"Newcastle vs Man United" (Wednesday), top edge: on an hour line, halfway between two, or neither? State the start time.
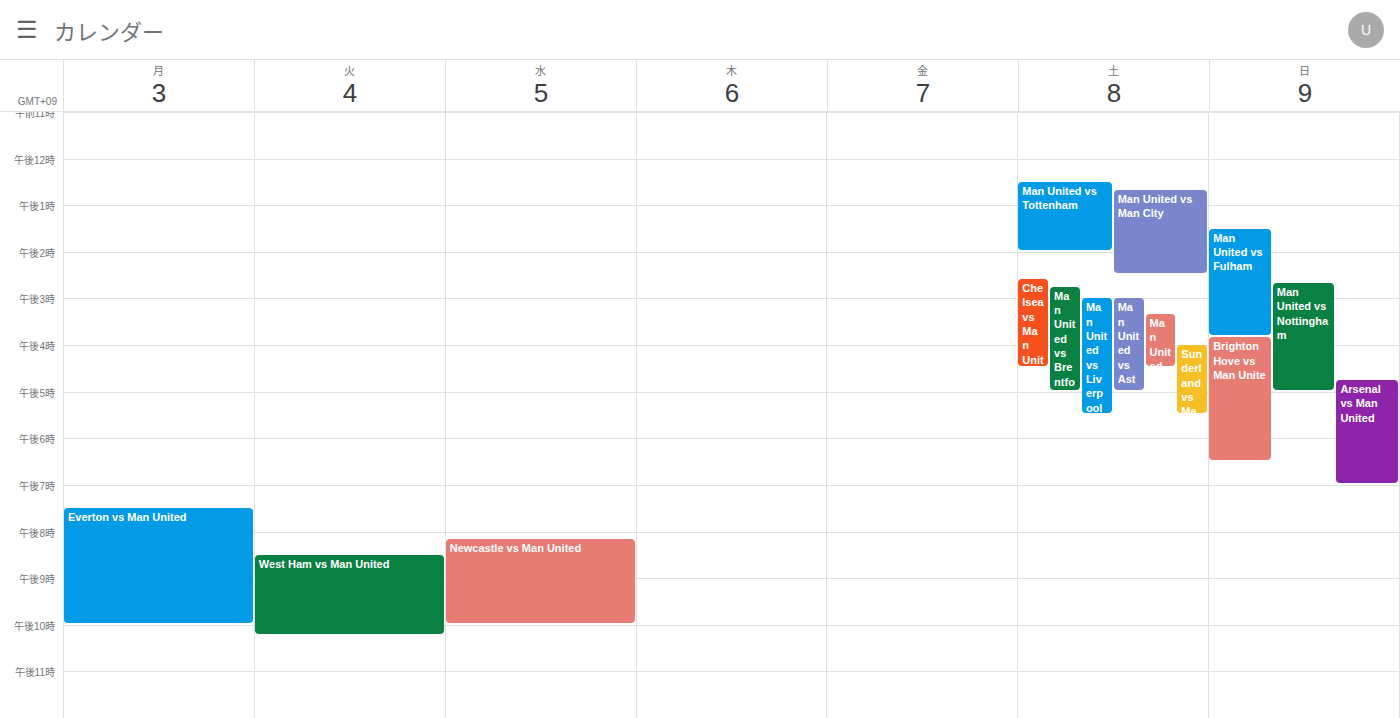
8:10 PM -- neither: 10 minutes below the 8 PM line and 50 minutes above the 9 PM line.